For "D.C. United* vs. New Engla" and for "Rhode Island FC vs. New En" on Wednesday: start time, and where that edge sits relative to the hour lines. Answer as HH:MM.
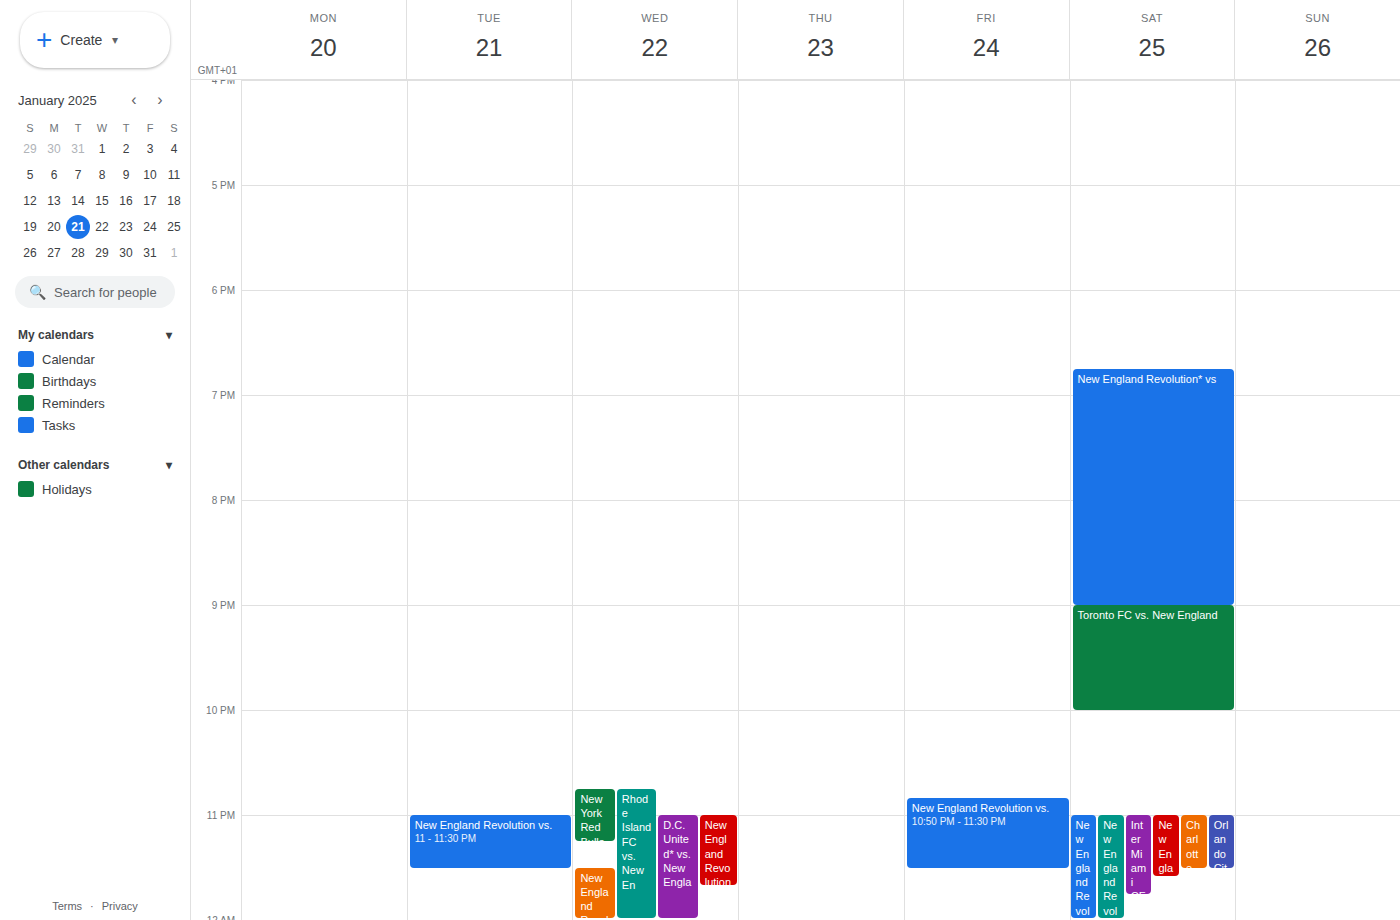
"D.C. United* vs. New Engla": 23:00, exactly on the 23:00 line. "Rhode Island FC vs. New En": 22:45, neither: three quarters of the way from the 22:00 line to the 23:00 line.